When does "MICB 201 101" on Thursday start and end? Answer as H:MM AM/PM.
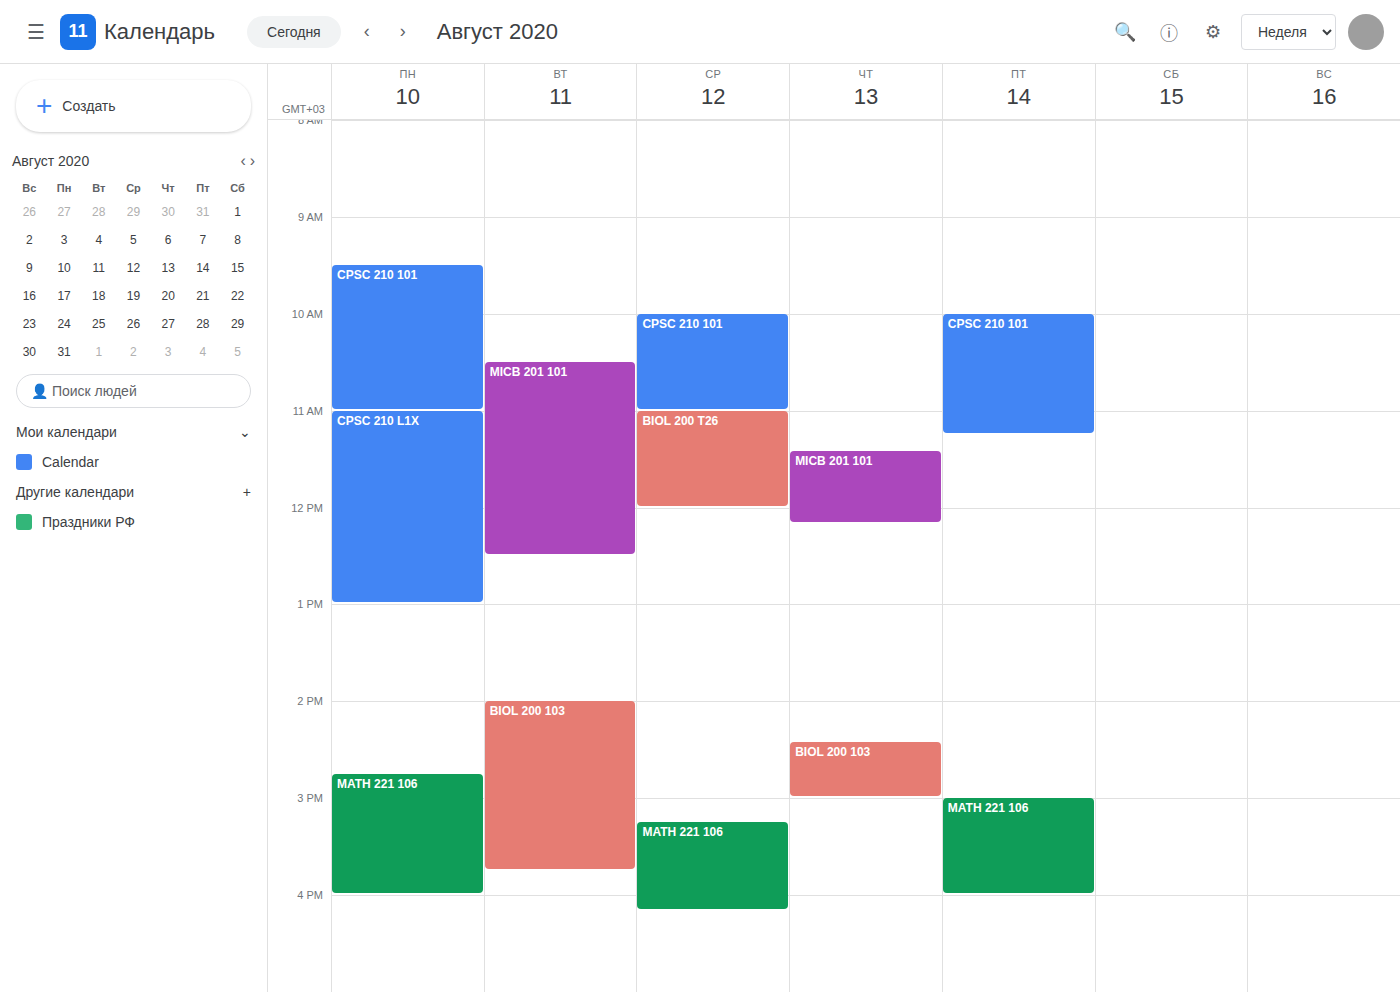
11:25 AM to 12:10 PM